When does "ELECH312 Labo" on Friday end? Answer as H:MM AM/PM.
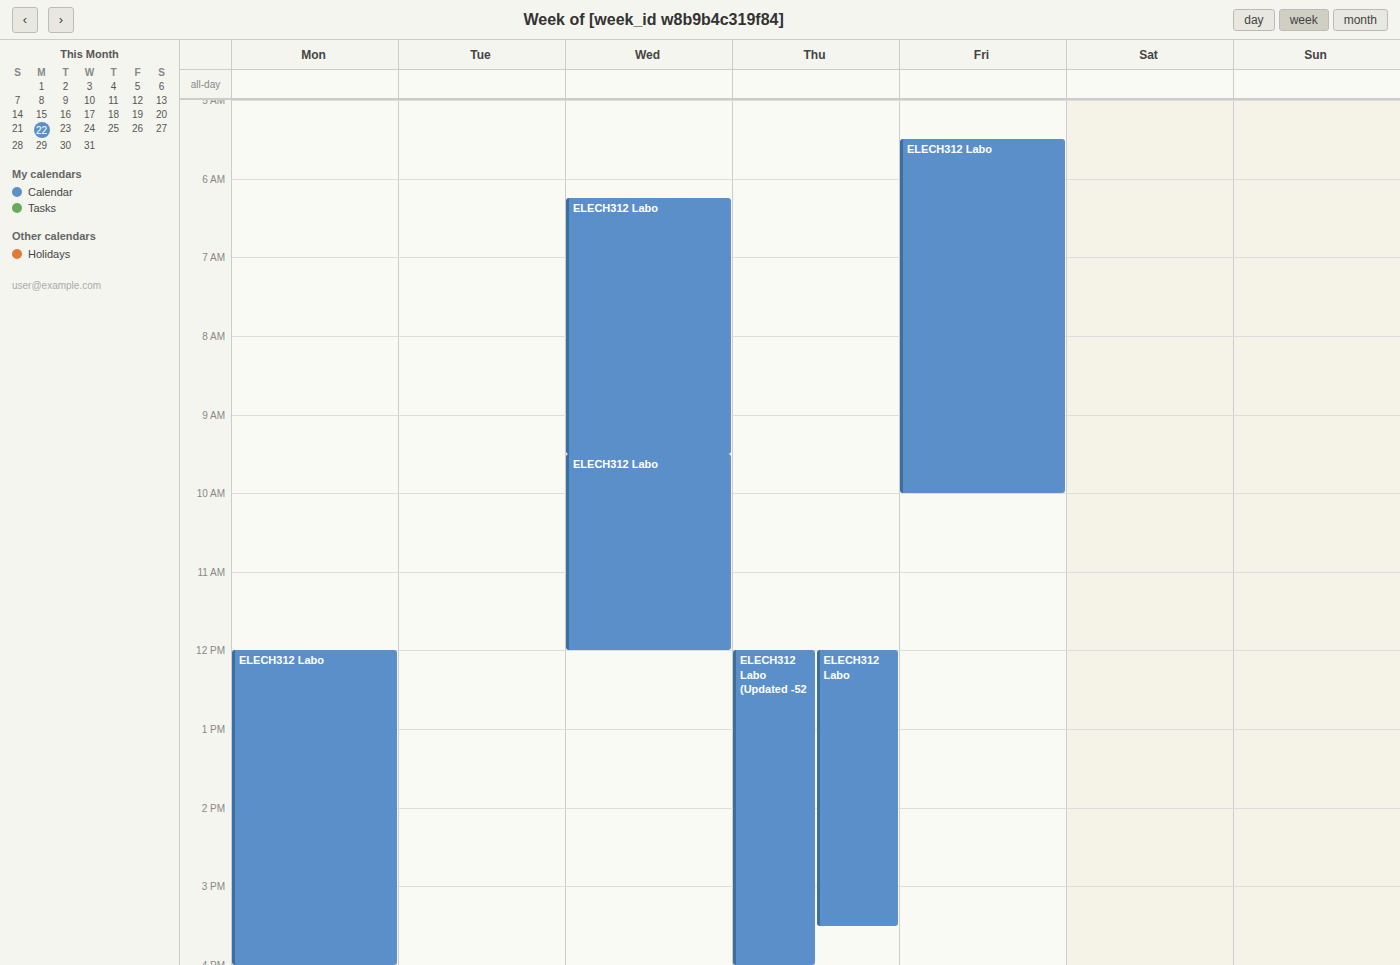
10:00 AM